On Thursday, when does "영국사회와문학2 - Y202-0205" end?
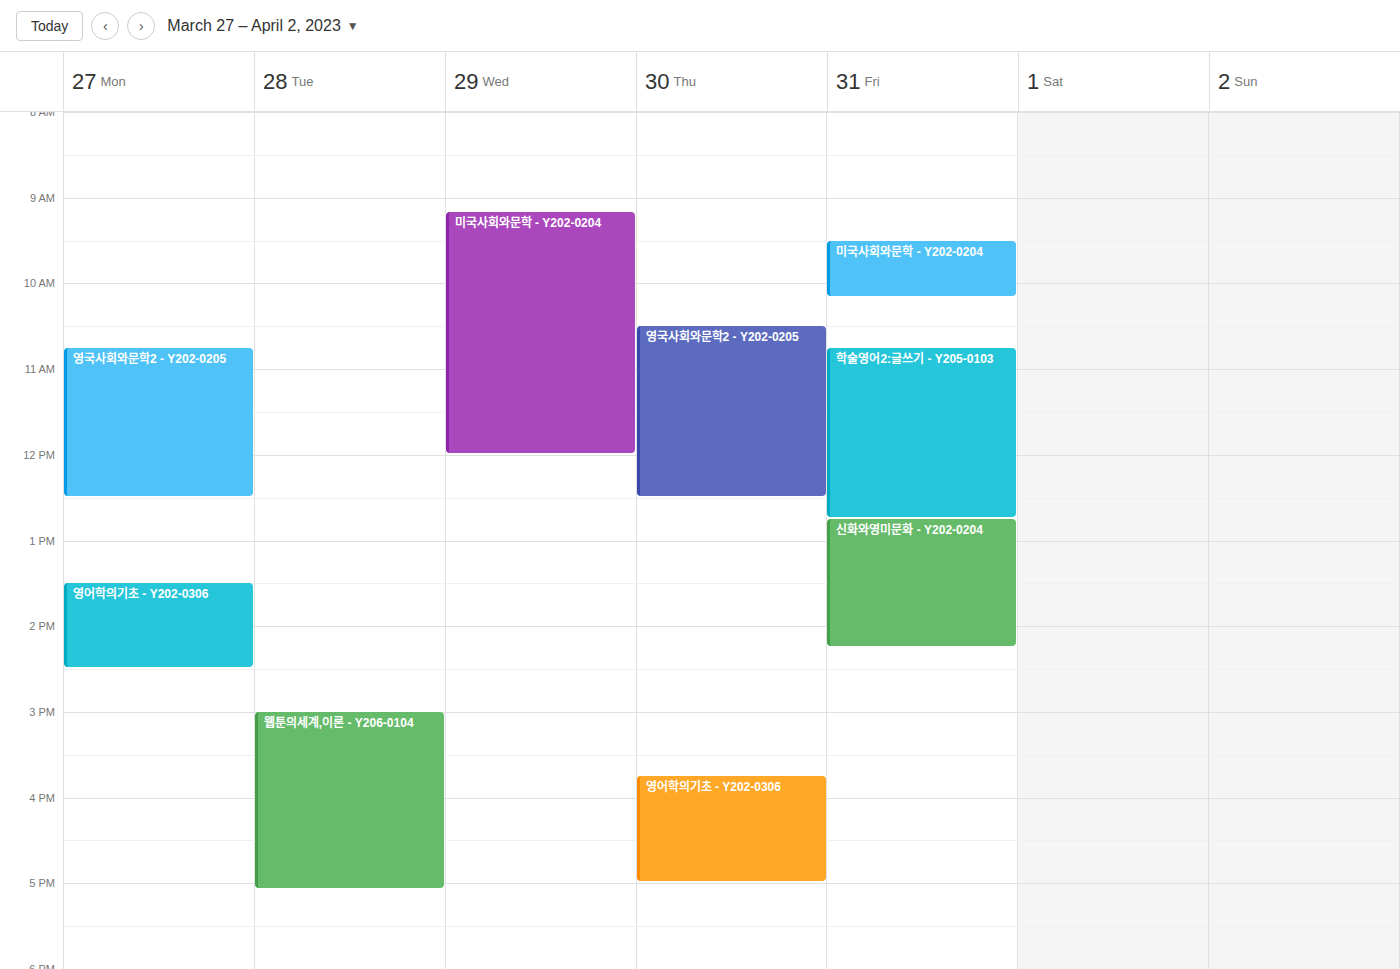
12:30 PM